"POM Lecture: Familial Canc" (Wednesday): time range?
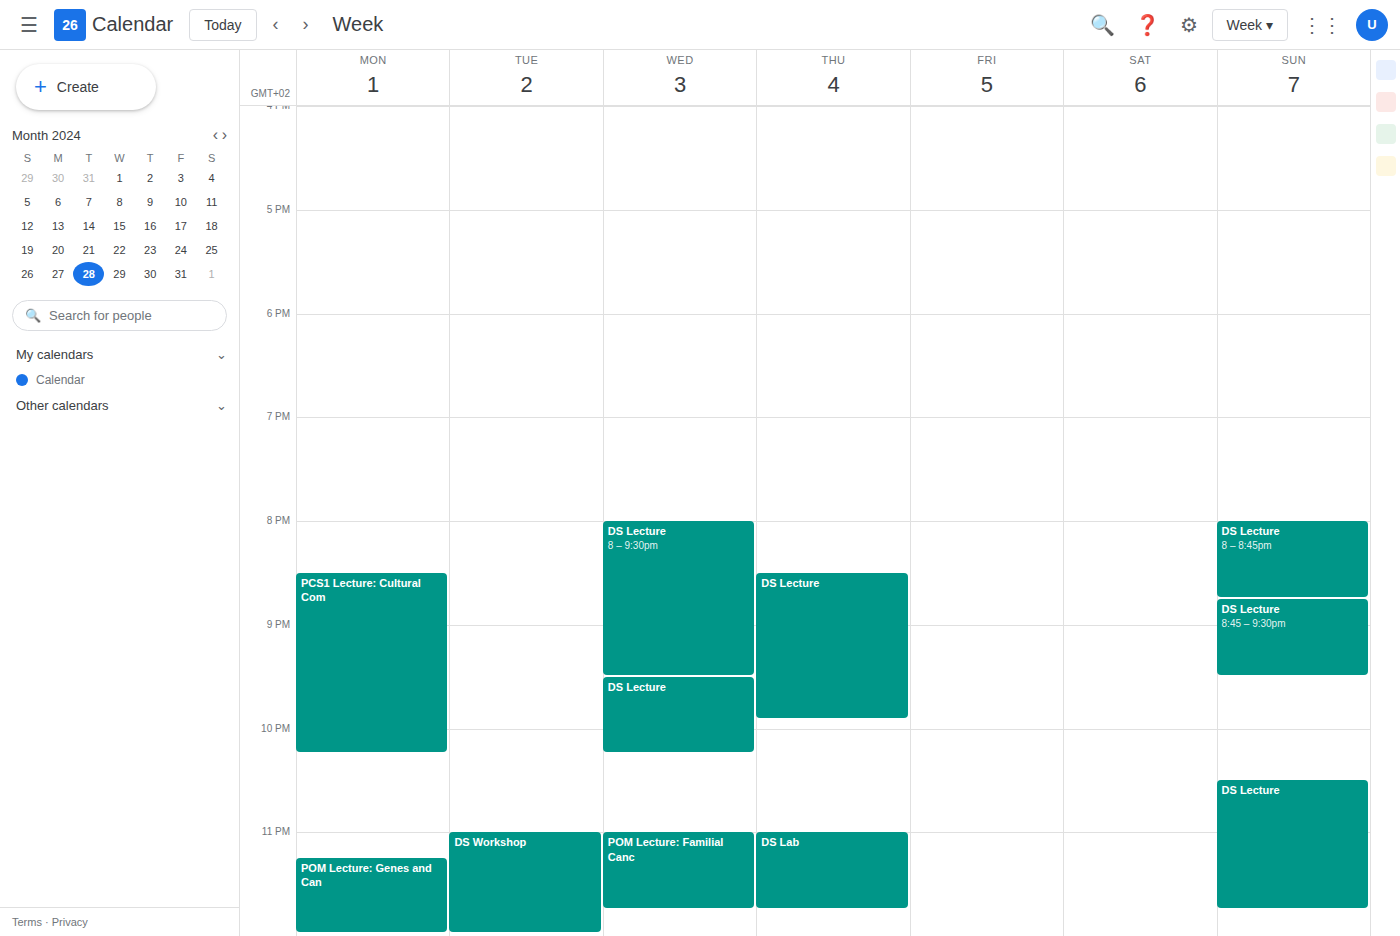
11:00 PM to 11:45 PM